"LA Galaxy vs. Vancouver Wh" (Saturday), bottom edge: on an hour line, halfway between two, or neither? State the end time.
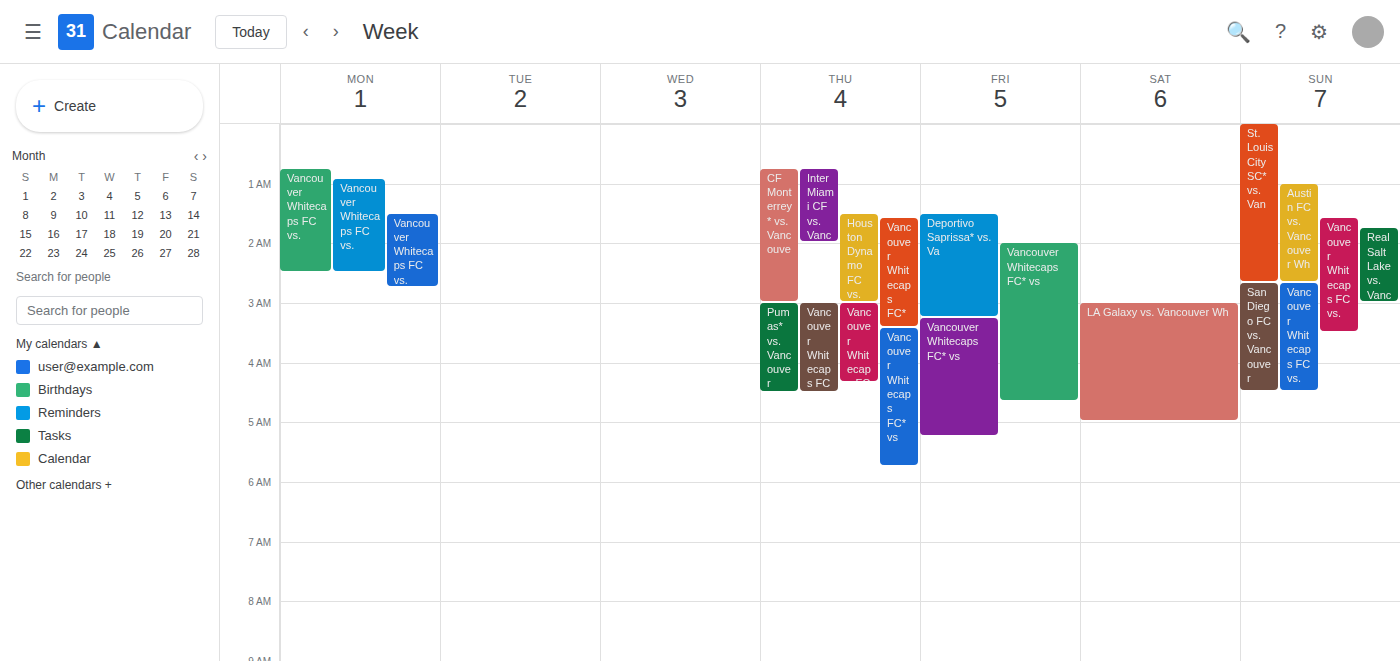
5:00 AM -- exactly on the 5 AM line.